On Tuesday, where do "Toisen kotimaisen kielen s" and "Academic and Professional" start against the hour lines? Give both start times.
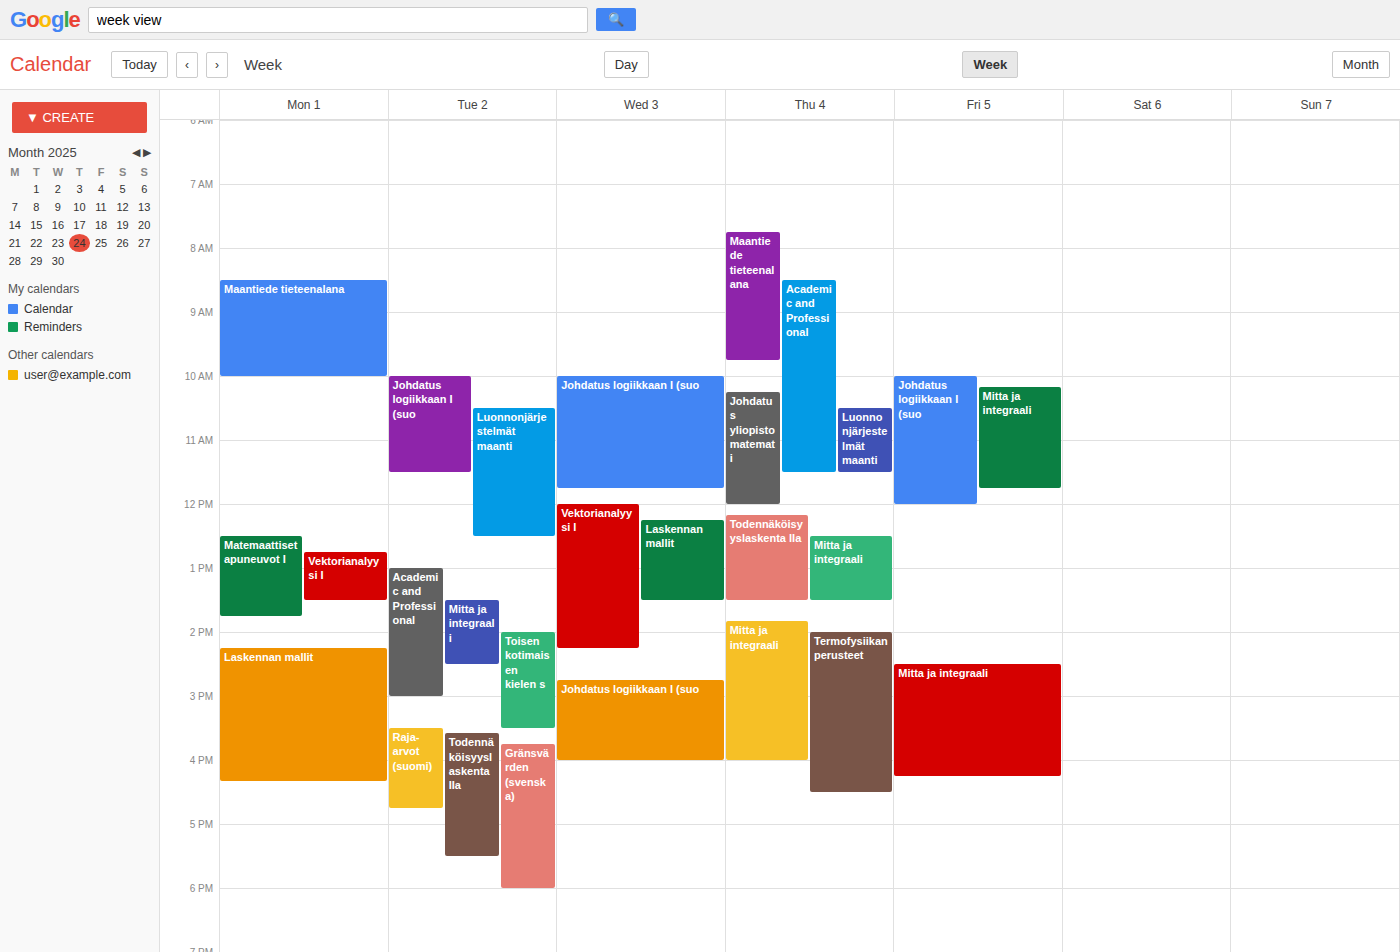
"Toisen kotimaisen kielen s": 2:00 PM, exactly on the 2 PM line. "Academic and Professional": 1:00 PM, exactly on the 1 PM line.